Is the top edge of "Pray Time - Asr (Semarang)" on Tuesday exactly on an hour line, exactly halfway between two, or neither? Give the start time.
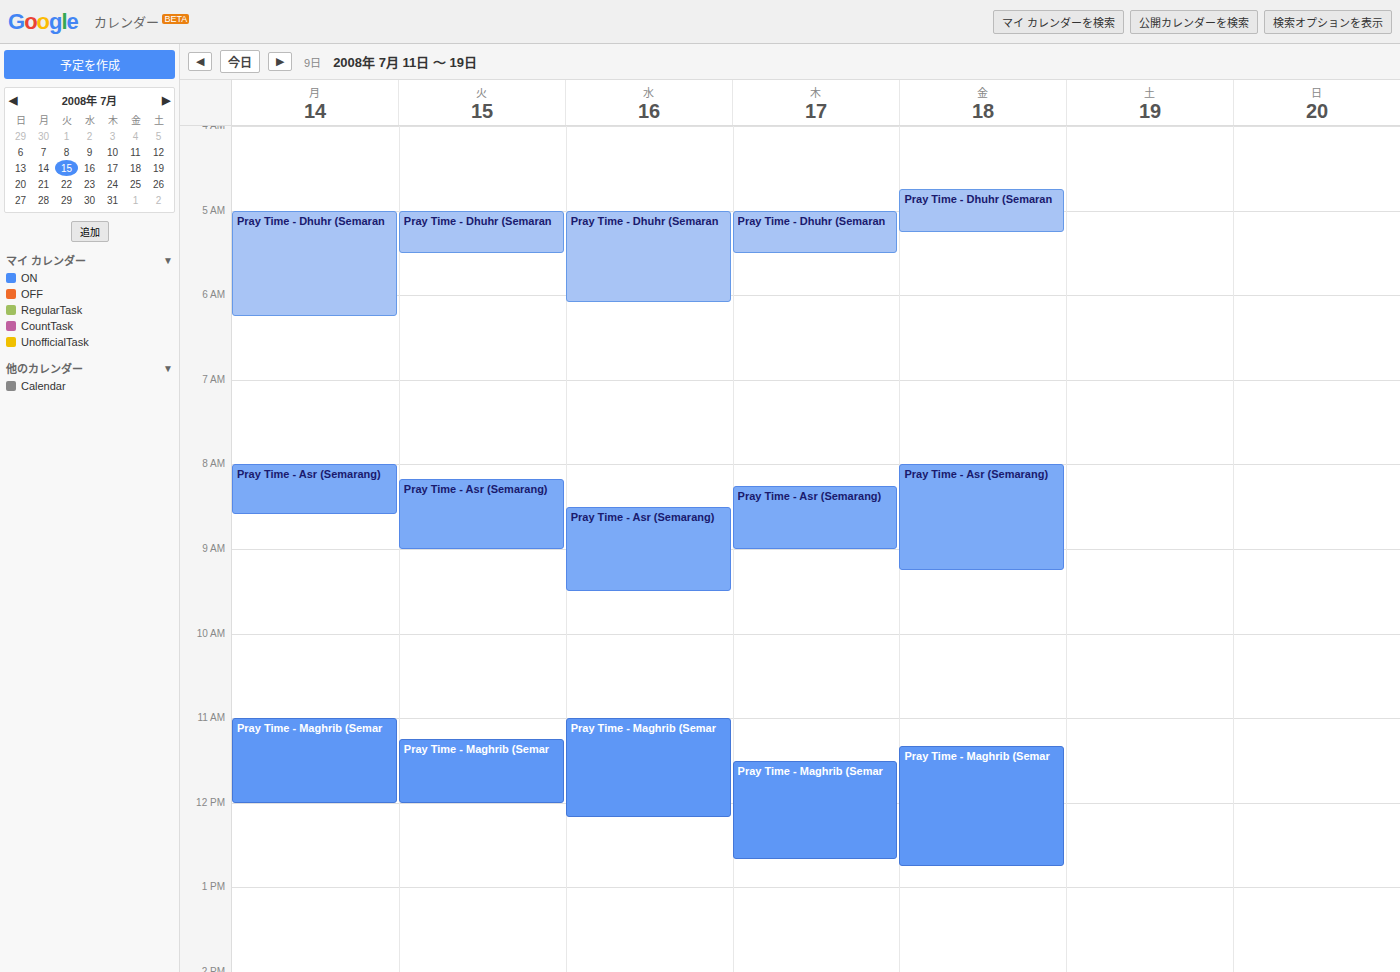
8:10 AM -- neither: 10 minutes below the 8 AM line and 50 minutes above the 9 AM line.